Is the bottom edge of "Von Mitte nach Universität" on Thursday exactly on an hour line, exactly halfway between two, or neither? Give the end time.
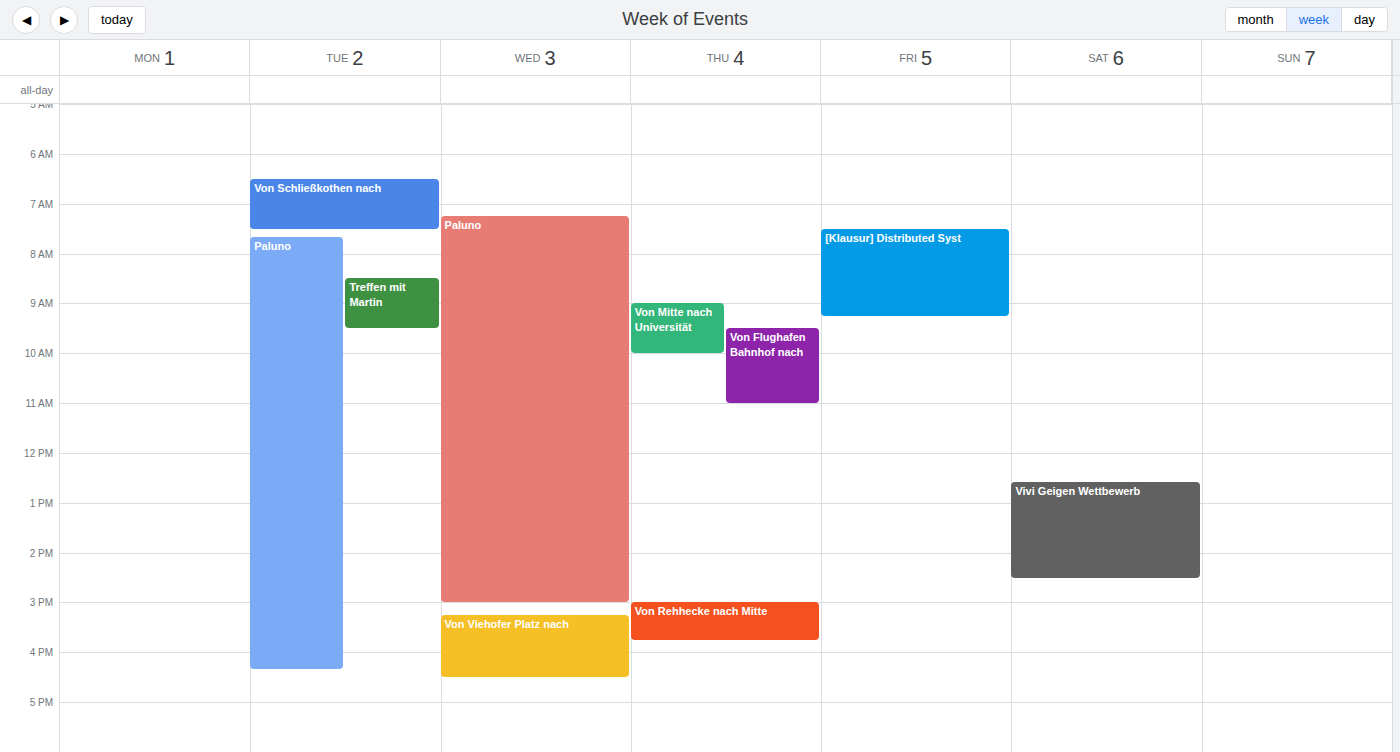
10:00 AM -- exactly on the 10 AM line.